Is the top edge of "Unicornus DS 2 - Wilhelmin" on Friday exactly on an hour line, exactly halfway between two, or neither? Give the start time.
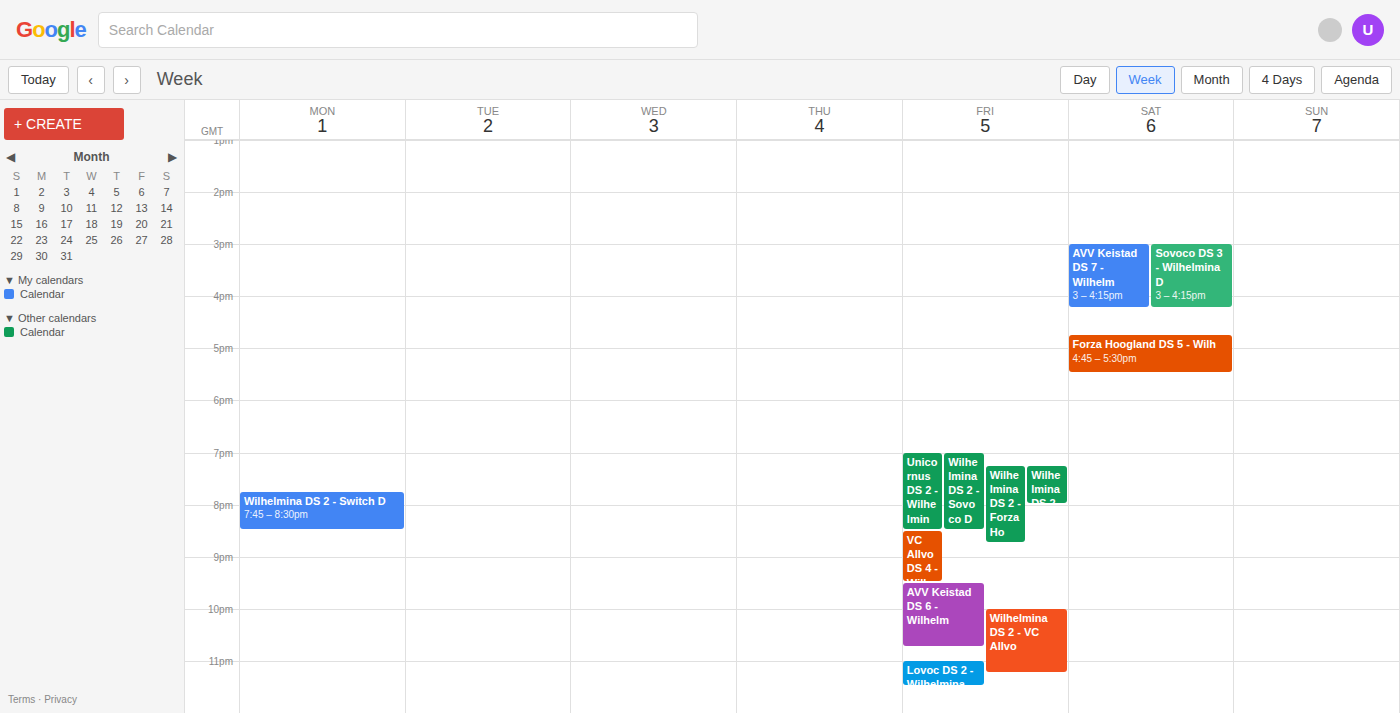
7:00 PM -- exactly on the 7 PM line.